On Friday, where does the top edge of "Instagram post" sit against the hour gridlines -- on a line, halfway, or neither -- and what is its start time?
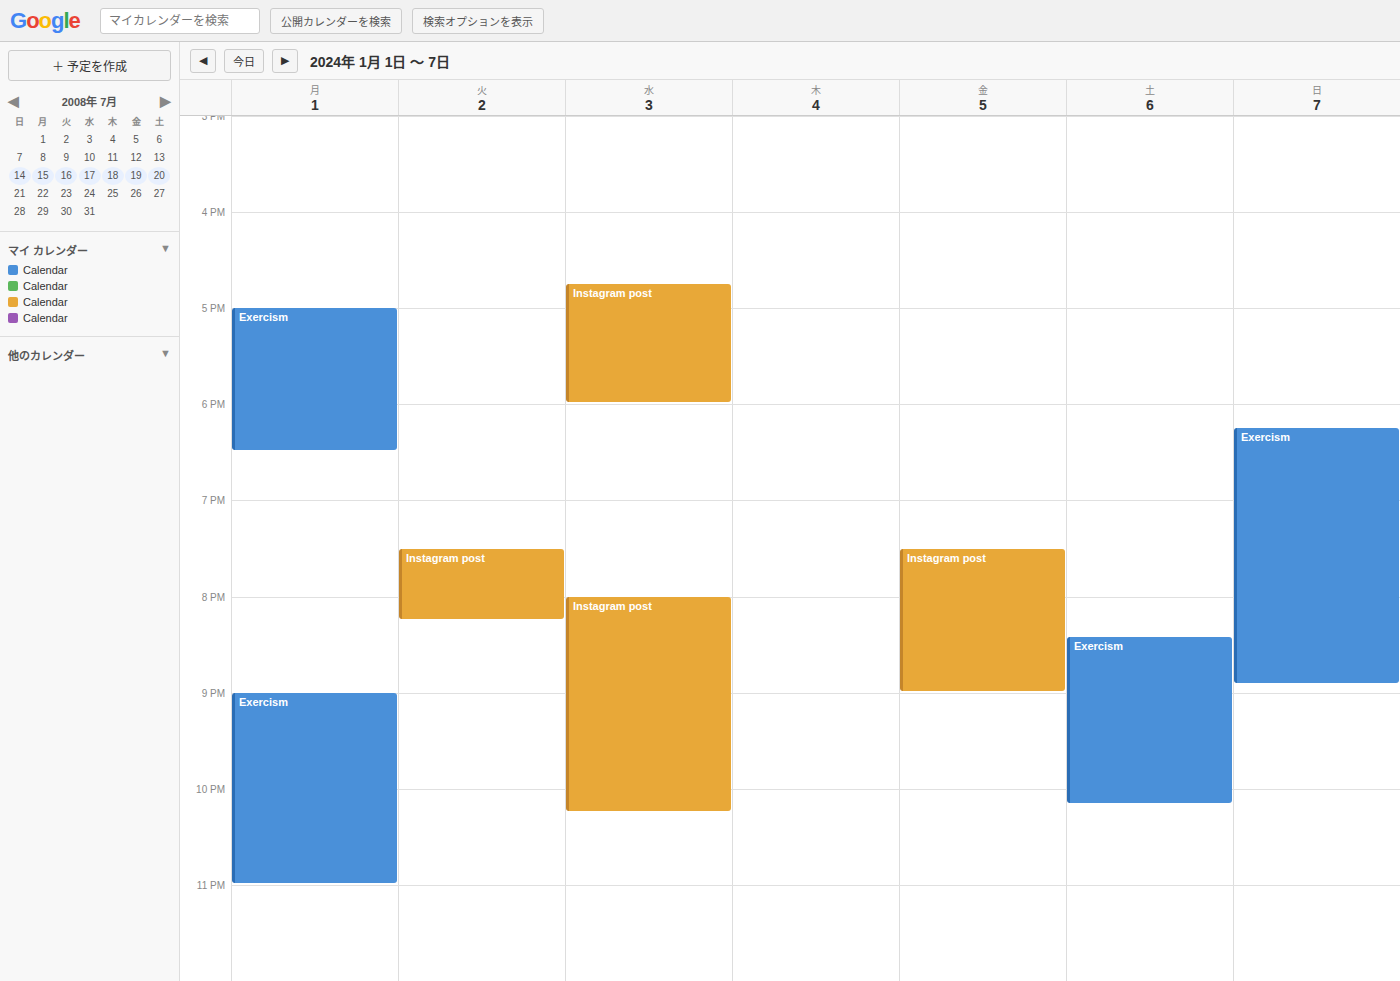
19:30 -- halfway between the 19:00 and 20:00 lines.